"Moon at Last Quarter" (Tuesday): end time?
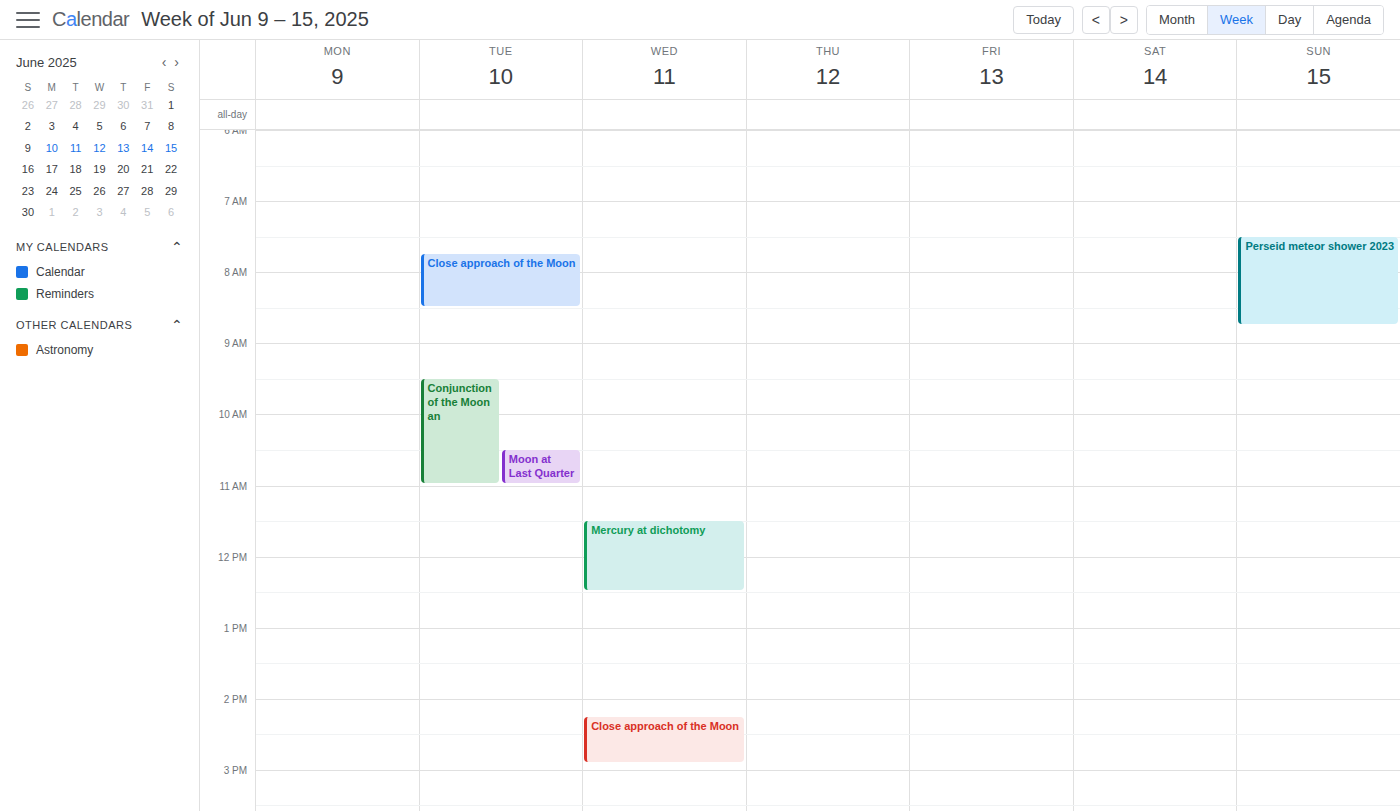
11:00